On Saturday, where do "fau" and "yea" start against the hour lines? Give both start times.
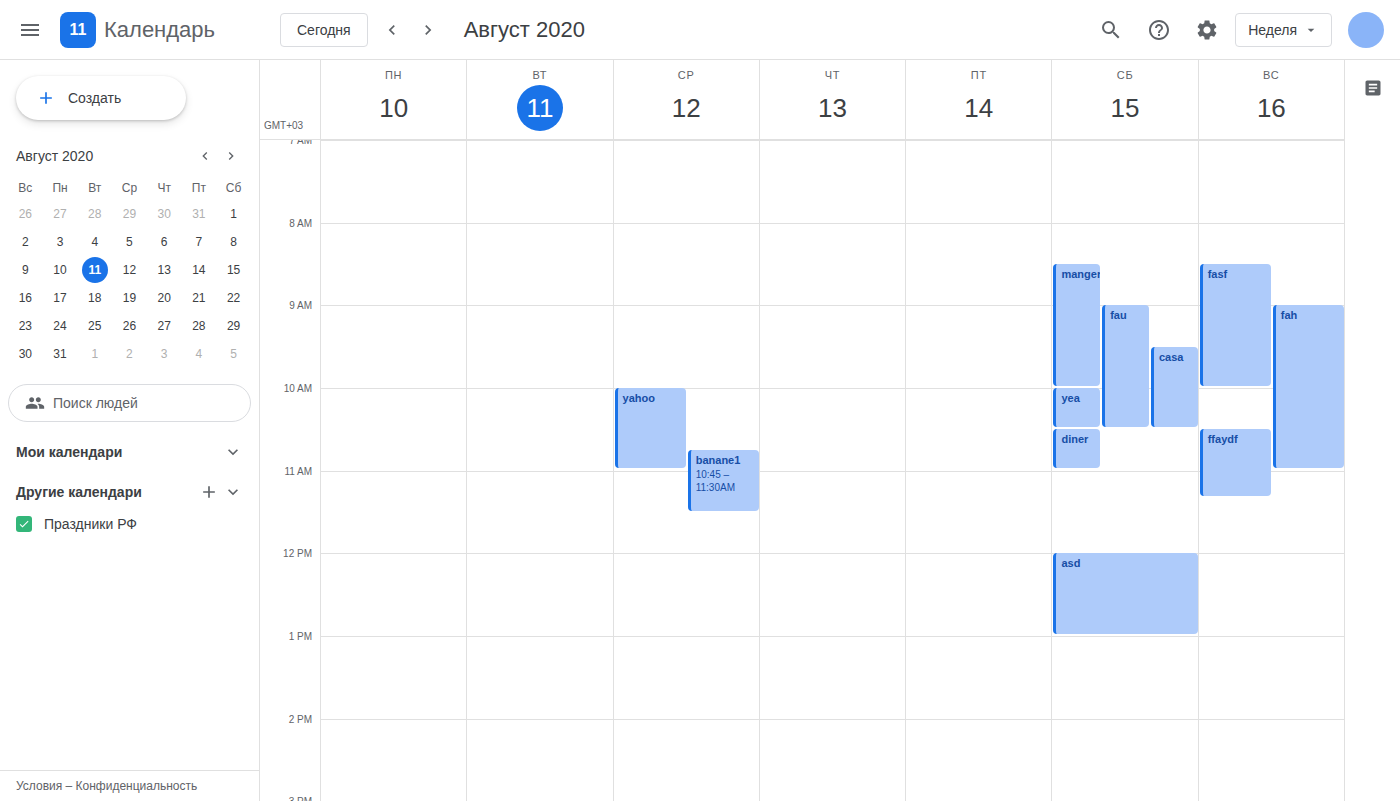
"fau": 9:00 AM, exactly on the 9 AM line. "yea": 10:00 AM, exactly on the 10 AM line.